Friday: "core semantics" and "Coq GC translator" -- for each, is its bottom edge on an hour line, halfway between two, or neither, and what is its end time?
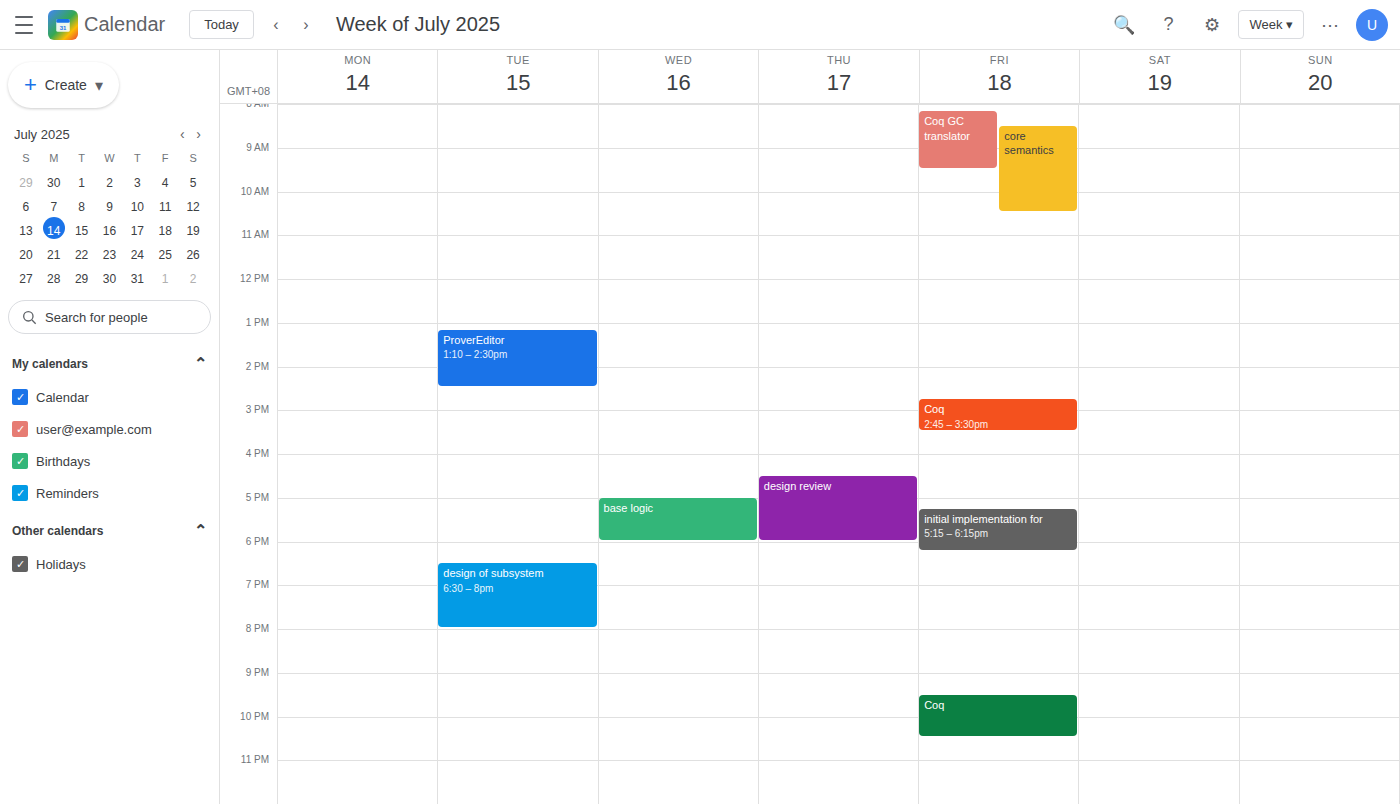
"core semantics": 10:30, halfway between the 10:00 and 11:00 lines. "Coq GC translator": 09:30, halfway between the 09:00 and 10:00 lines.